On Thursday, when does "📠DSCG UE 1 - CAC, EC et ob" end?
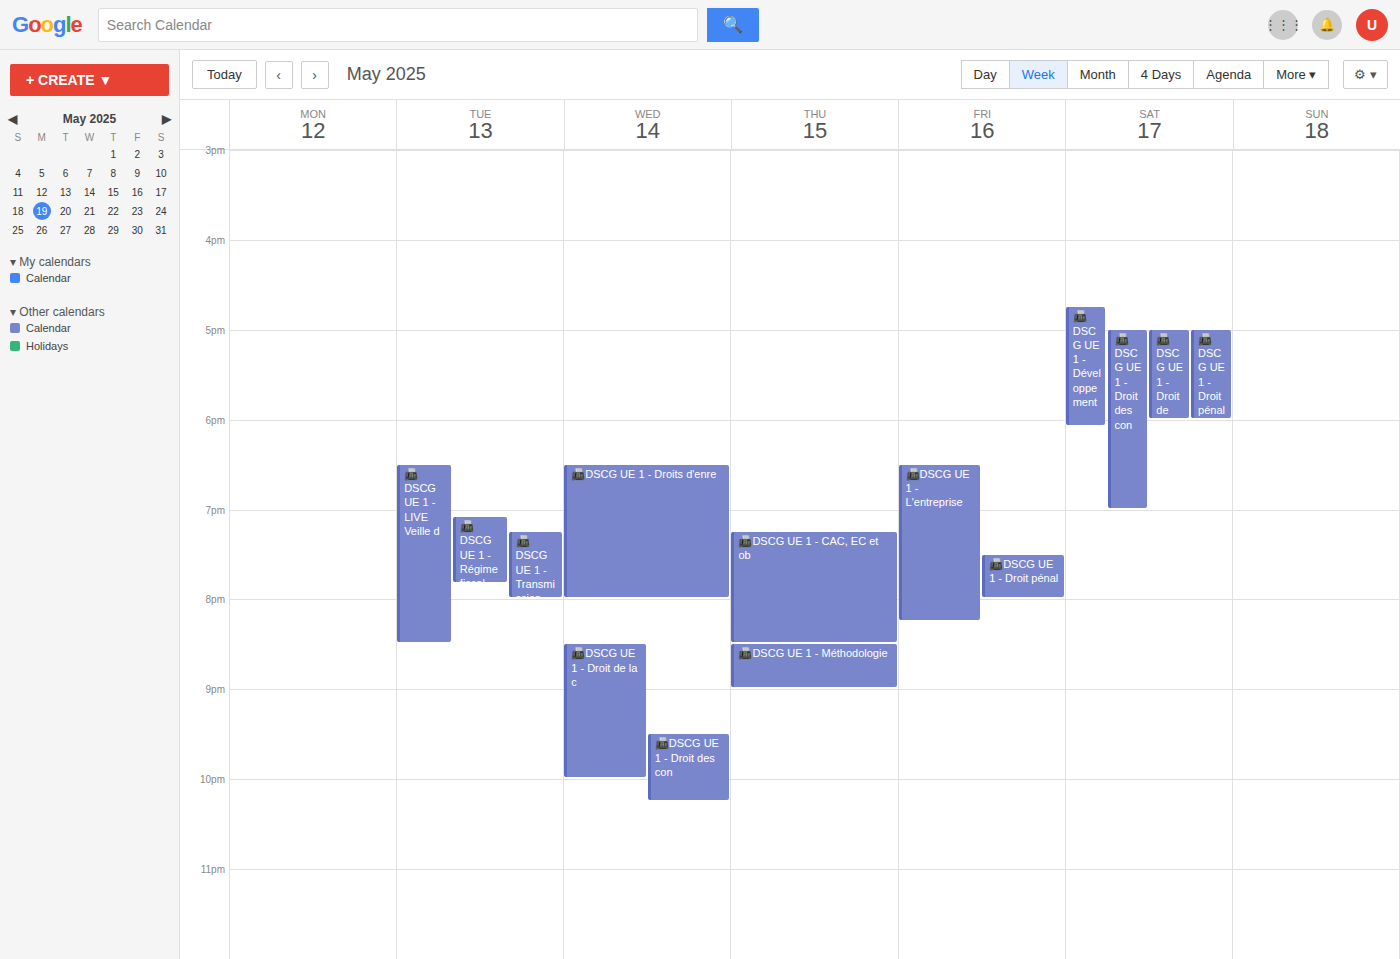
8:30 PM